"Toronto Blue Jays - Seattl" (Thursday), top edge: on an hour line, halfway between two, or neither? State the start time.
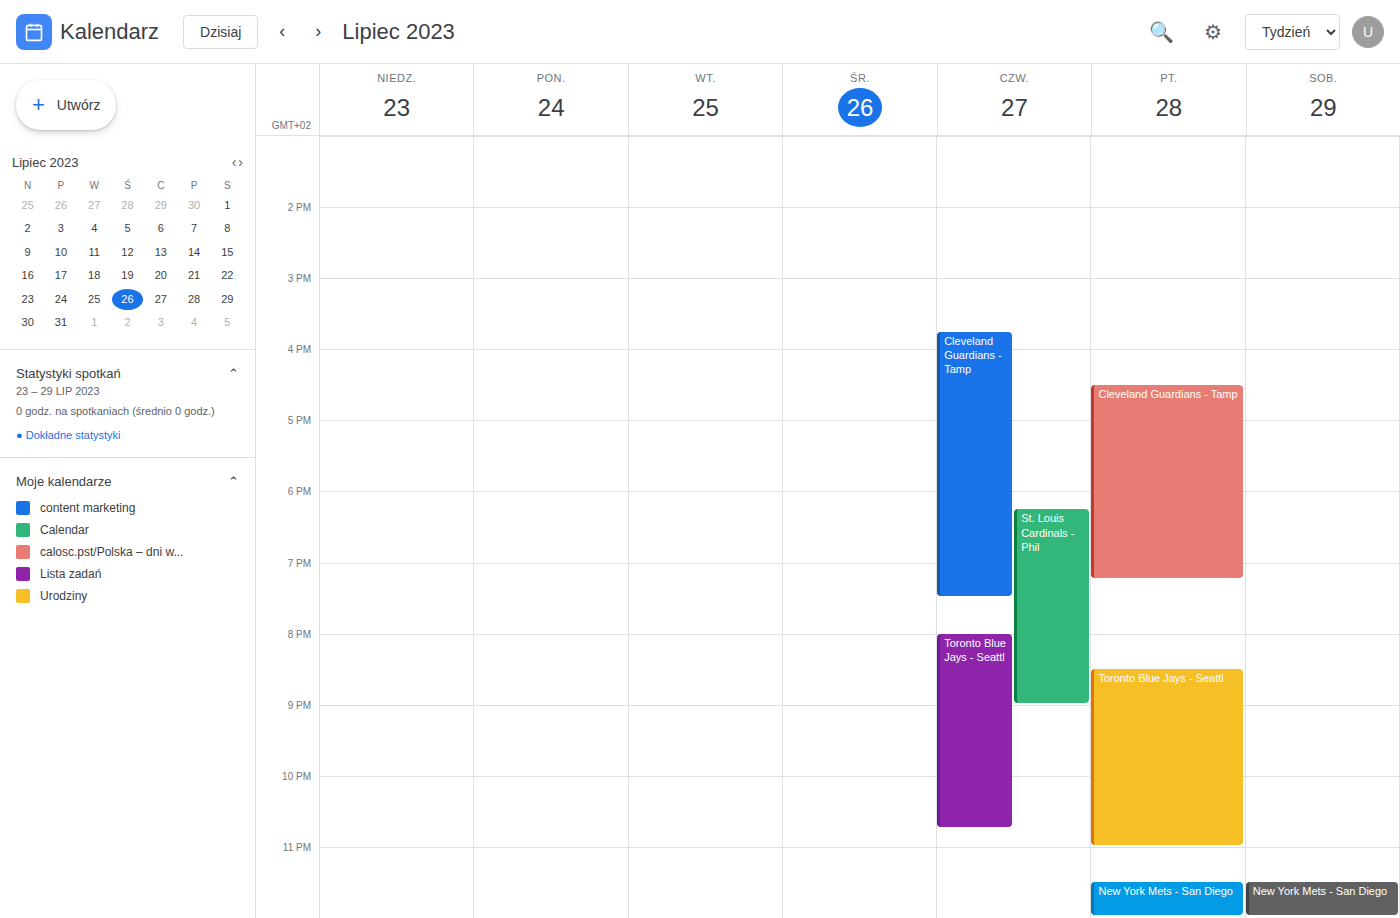
8:00 PM -- exactly on the 8 PM line.